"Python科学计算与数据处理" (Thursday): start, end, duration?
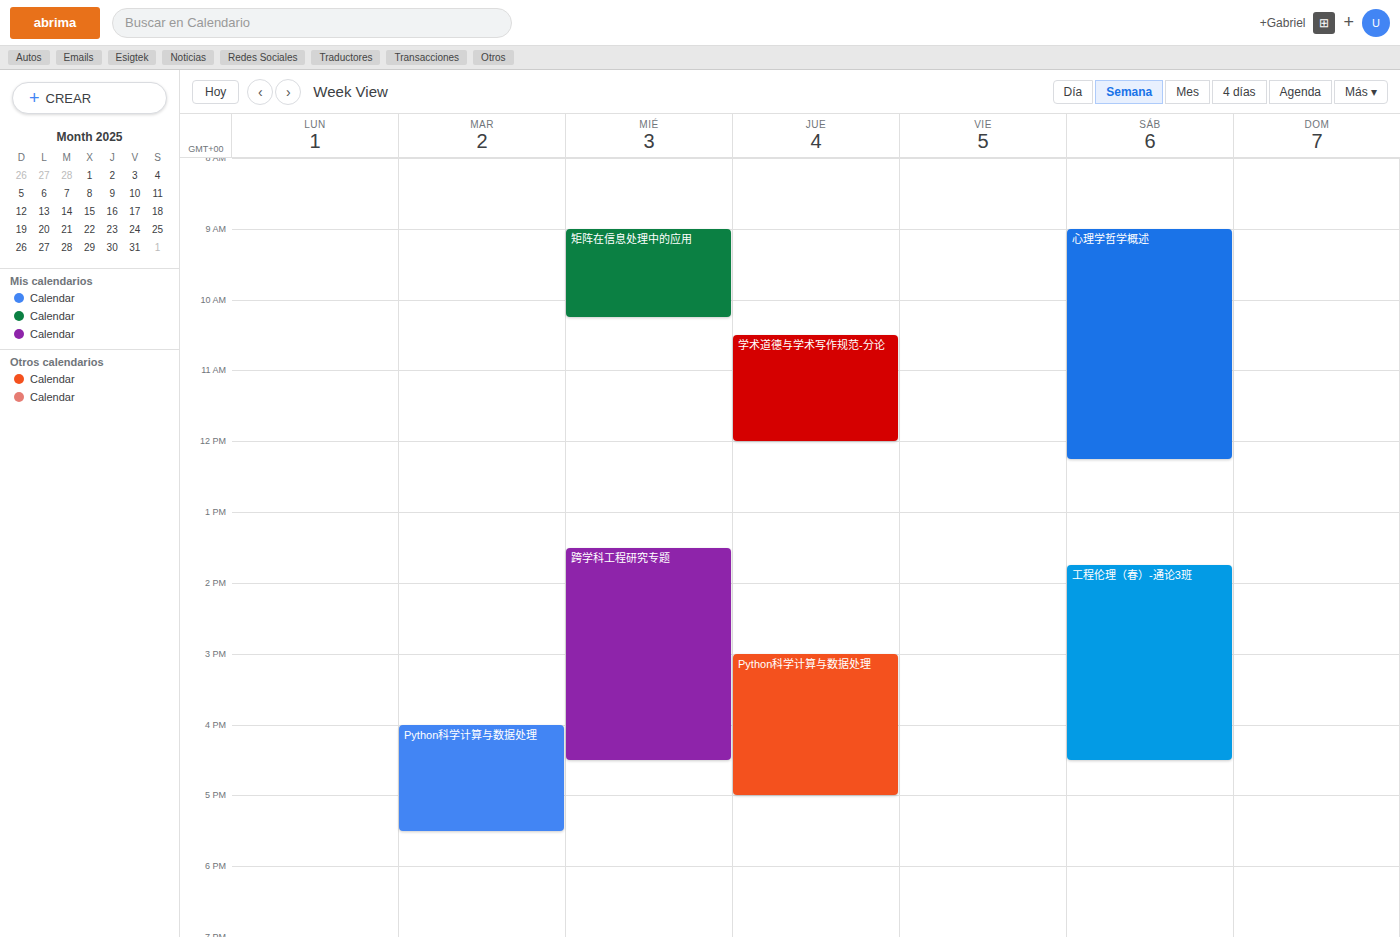
3:00 PM to 5:00 PM, 2 hours